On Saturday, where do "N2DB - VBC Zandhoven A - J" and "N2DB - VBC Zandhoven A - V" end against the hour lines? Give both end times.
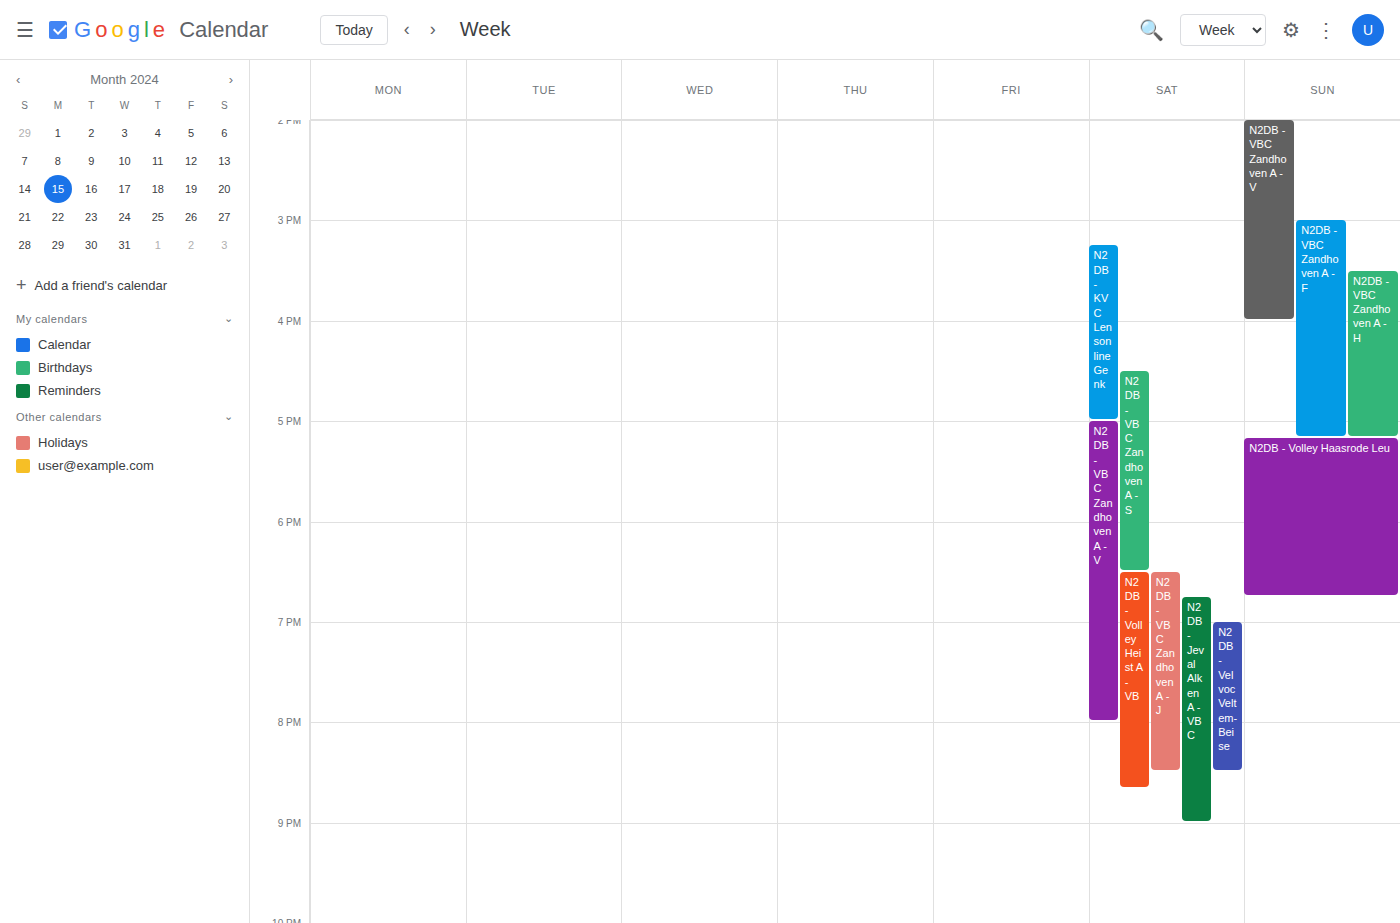
"N2DB - VBC Zandhoven A - J": 8:30 PM, halfway between the 8 PM and 9 PM lines. "N2DB - VBC Zandhoven A - V": 8:00 PM, exactly on the 8 PM line.